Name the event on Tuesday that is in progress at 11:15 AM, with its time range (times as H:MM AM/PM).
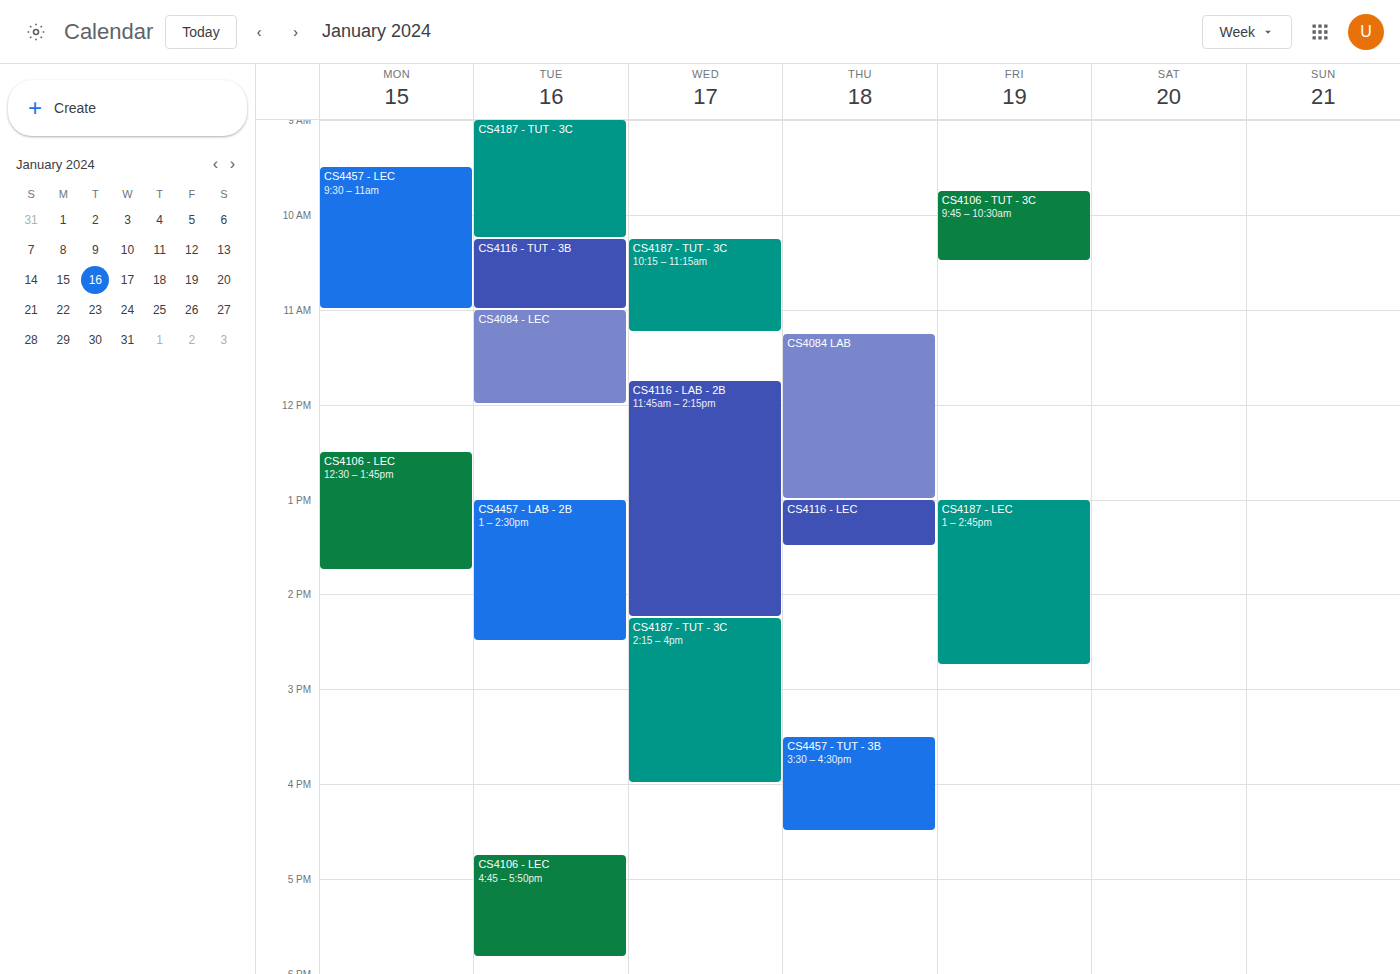
"CS4084 - LEC", 11:00 AM to 12:00 PM